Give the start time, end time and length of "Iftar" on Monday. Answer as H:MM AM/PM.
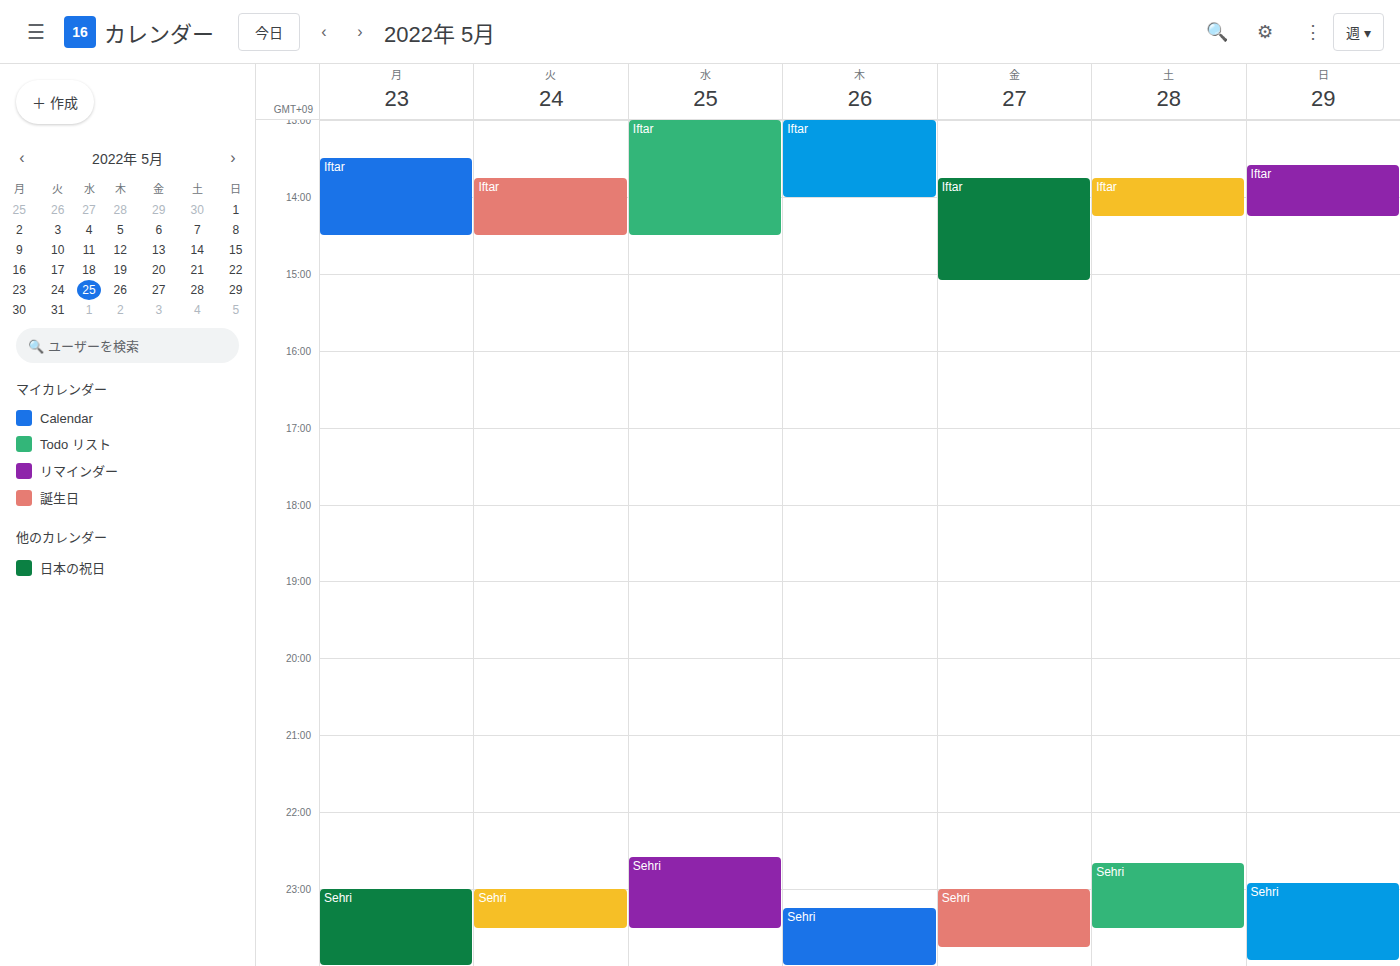
1:30 PM to 2:30 PM, 1 hour